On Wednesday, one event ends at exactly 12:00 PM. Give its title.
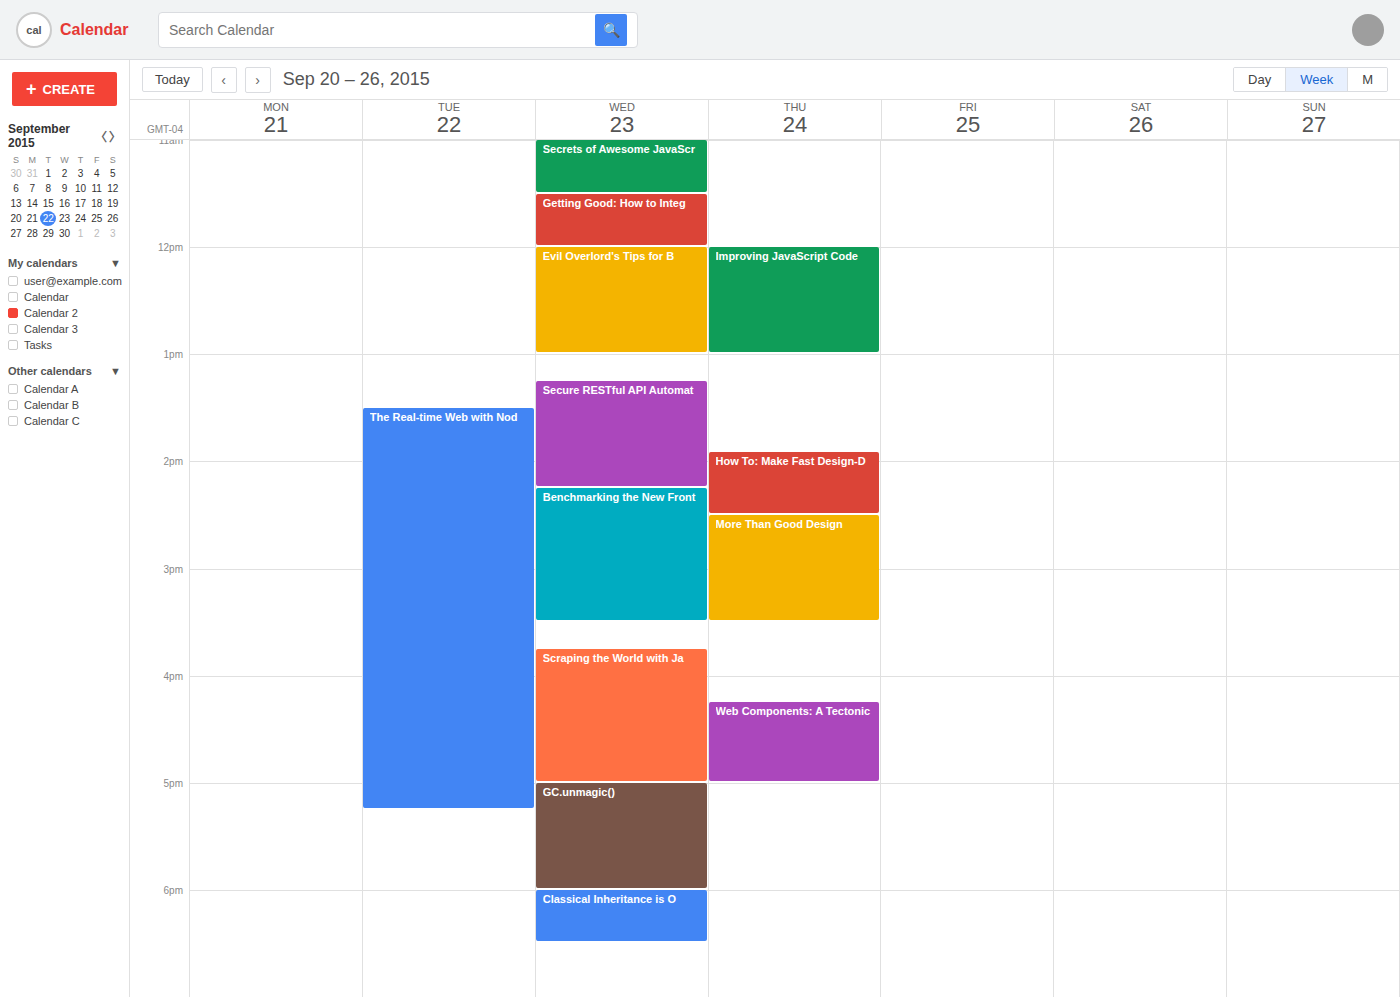
"Getting Good: How to Integ"